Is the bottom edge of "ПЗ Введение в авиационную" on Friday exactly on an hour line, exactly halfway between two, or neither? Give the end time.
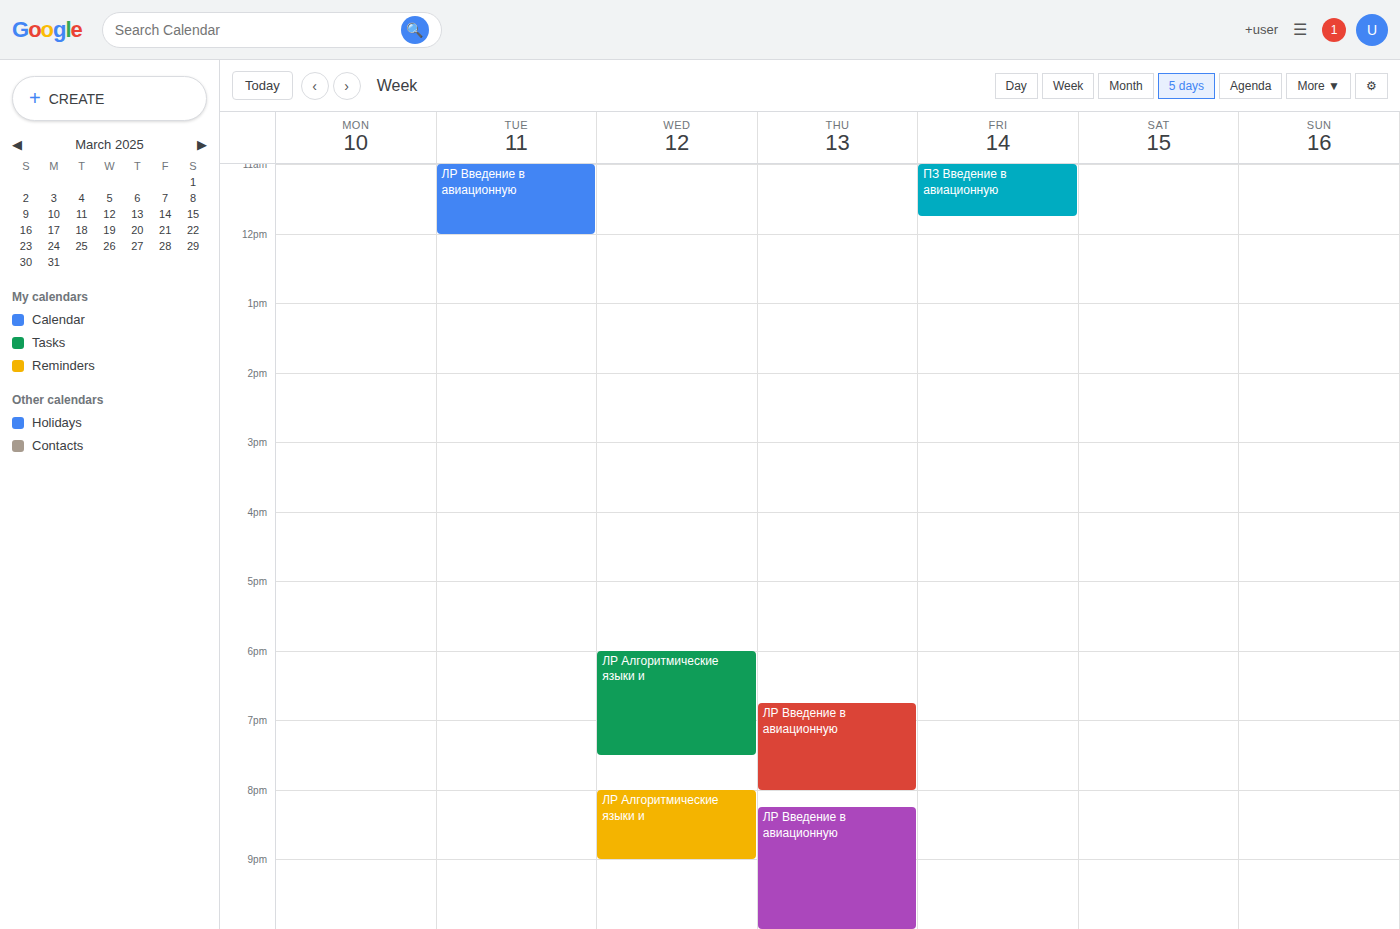
11:45 AM -- neither: three quarters of the way from the 11 AM line to the 12 PM line.